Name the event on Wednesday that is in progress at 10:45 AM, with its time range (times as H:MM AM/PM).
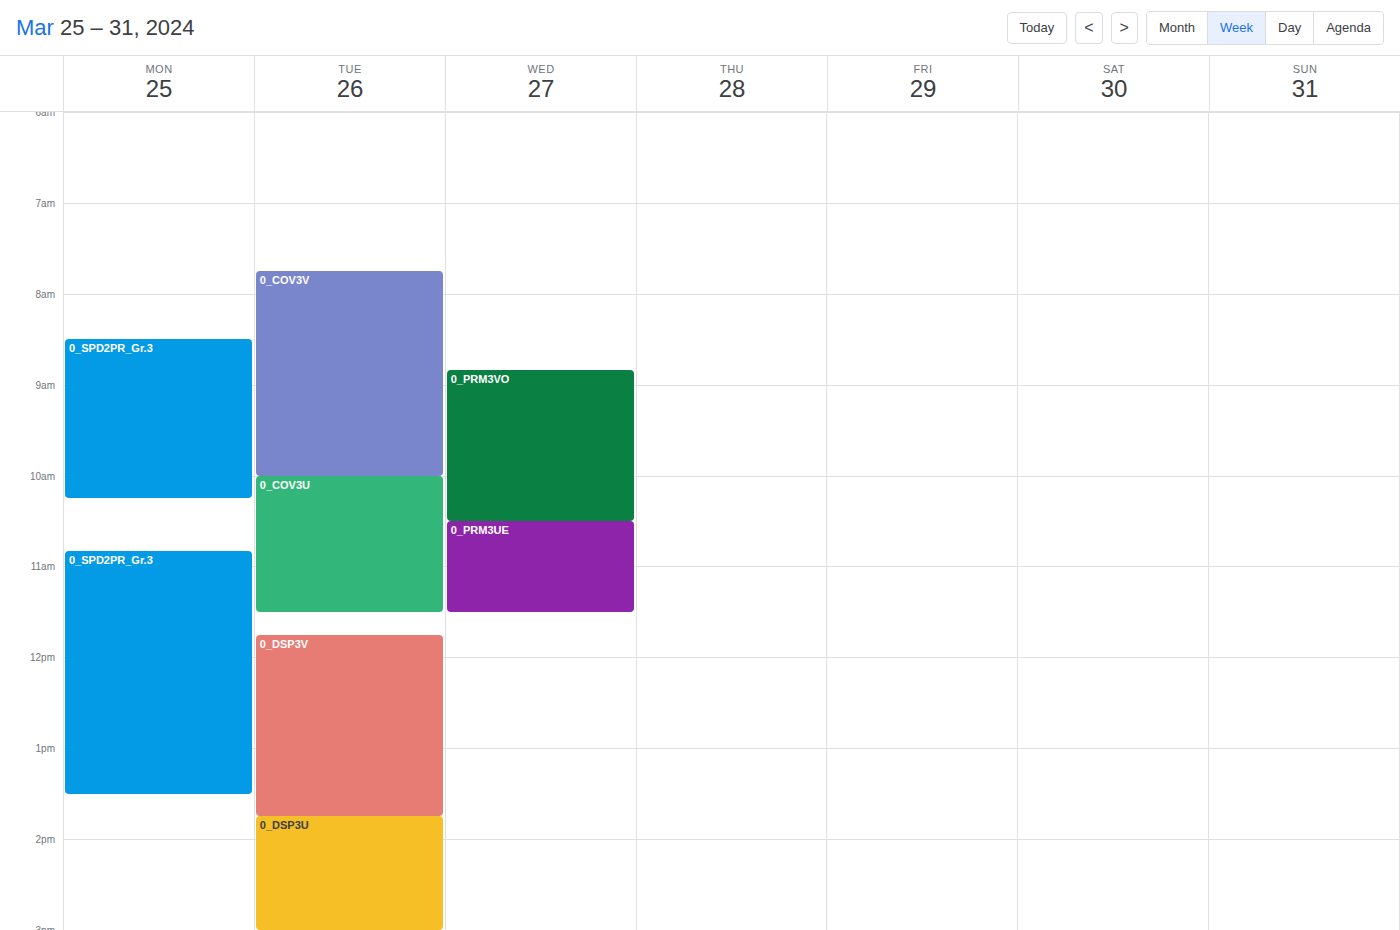
"0_PRM3UE", 10:30 AM to 11:30 AM